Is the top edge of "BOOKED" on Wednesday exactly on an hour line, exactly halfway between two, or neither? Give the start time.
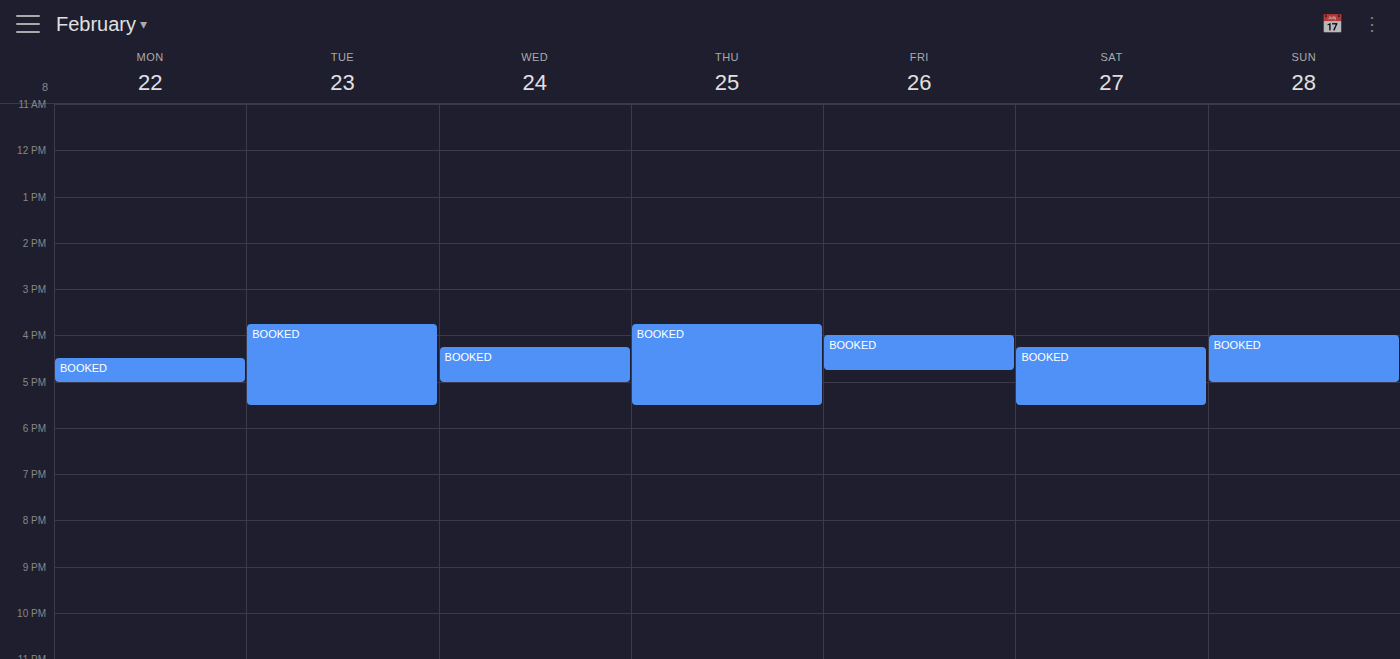
4:15 PM -- neither: a quarter of the way from the 4 PM line to the 5 PM line.